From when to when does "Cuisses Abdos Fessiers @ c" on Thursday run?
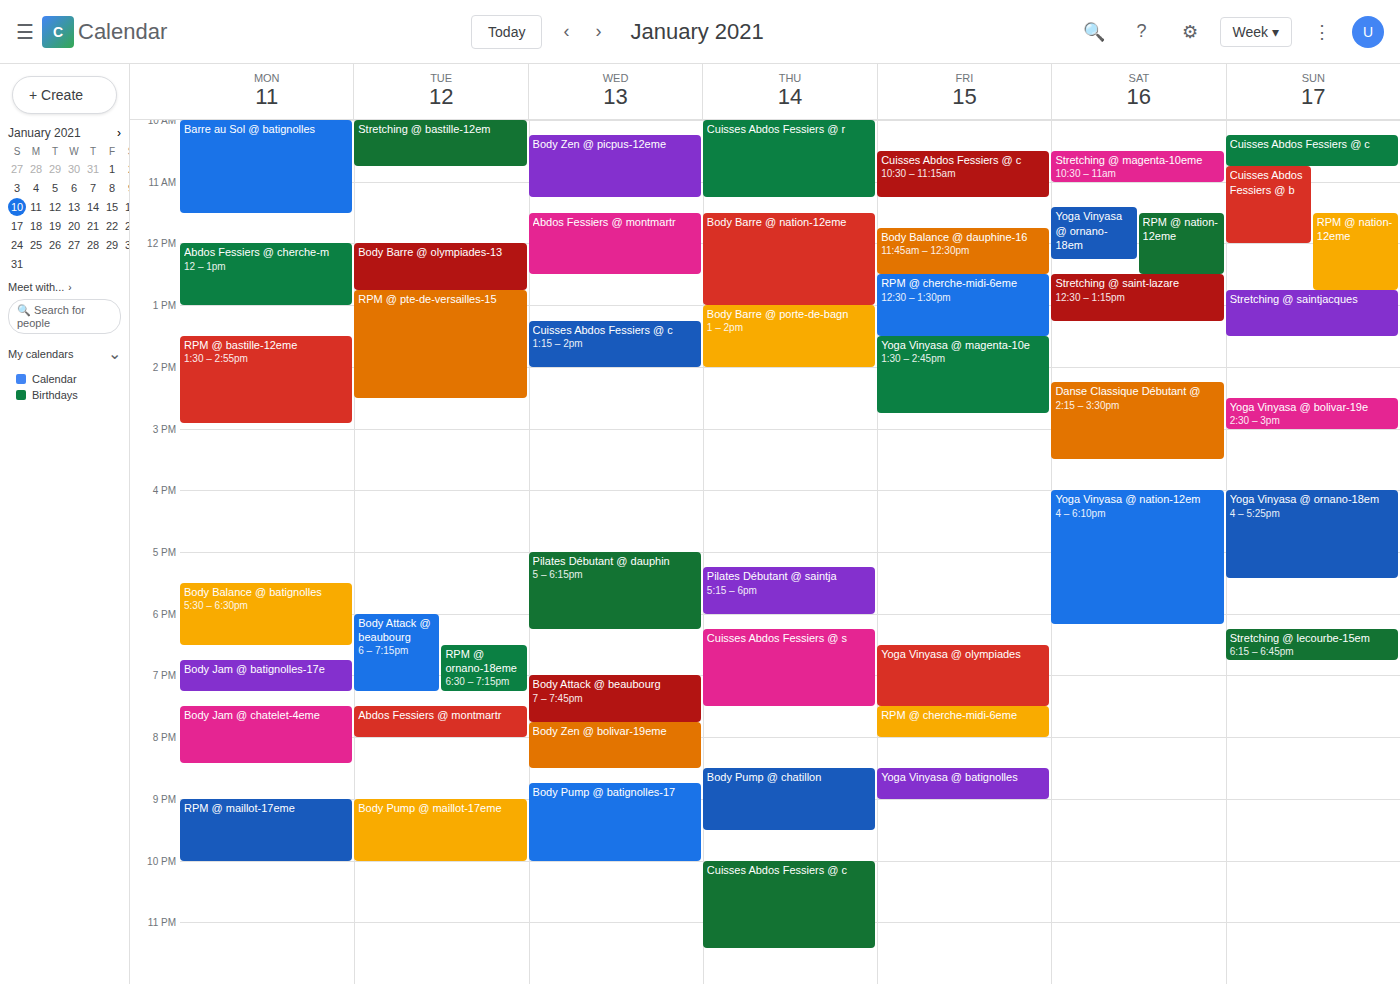
10:00 PM to 11:25 PM